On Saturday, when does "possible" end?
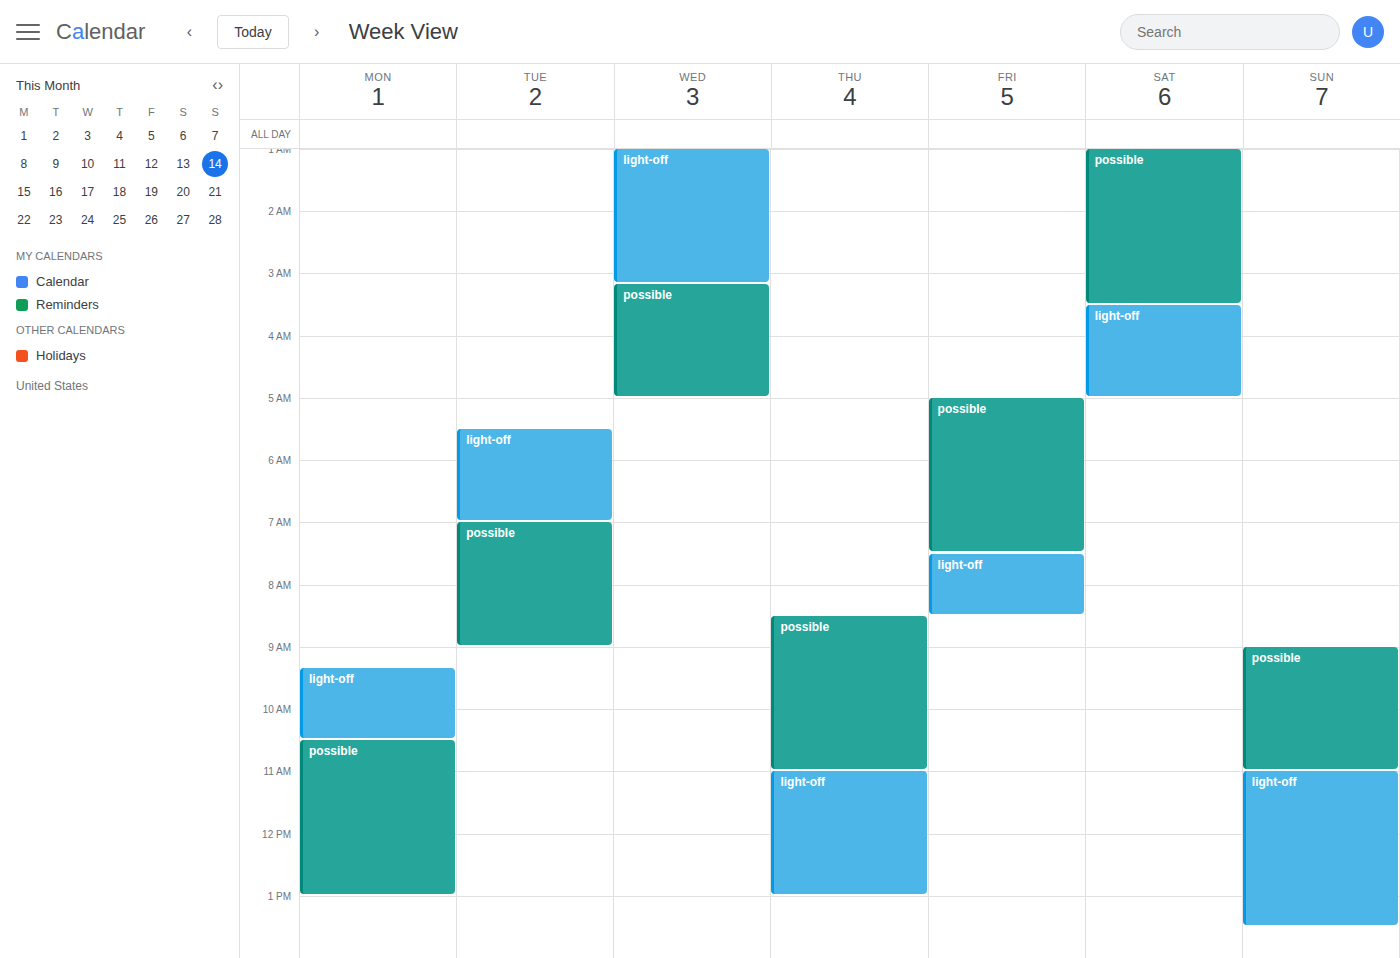
3:30 AM